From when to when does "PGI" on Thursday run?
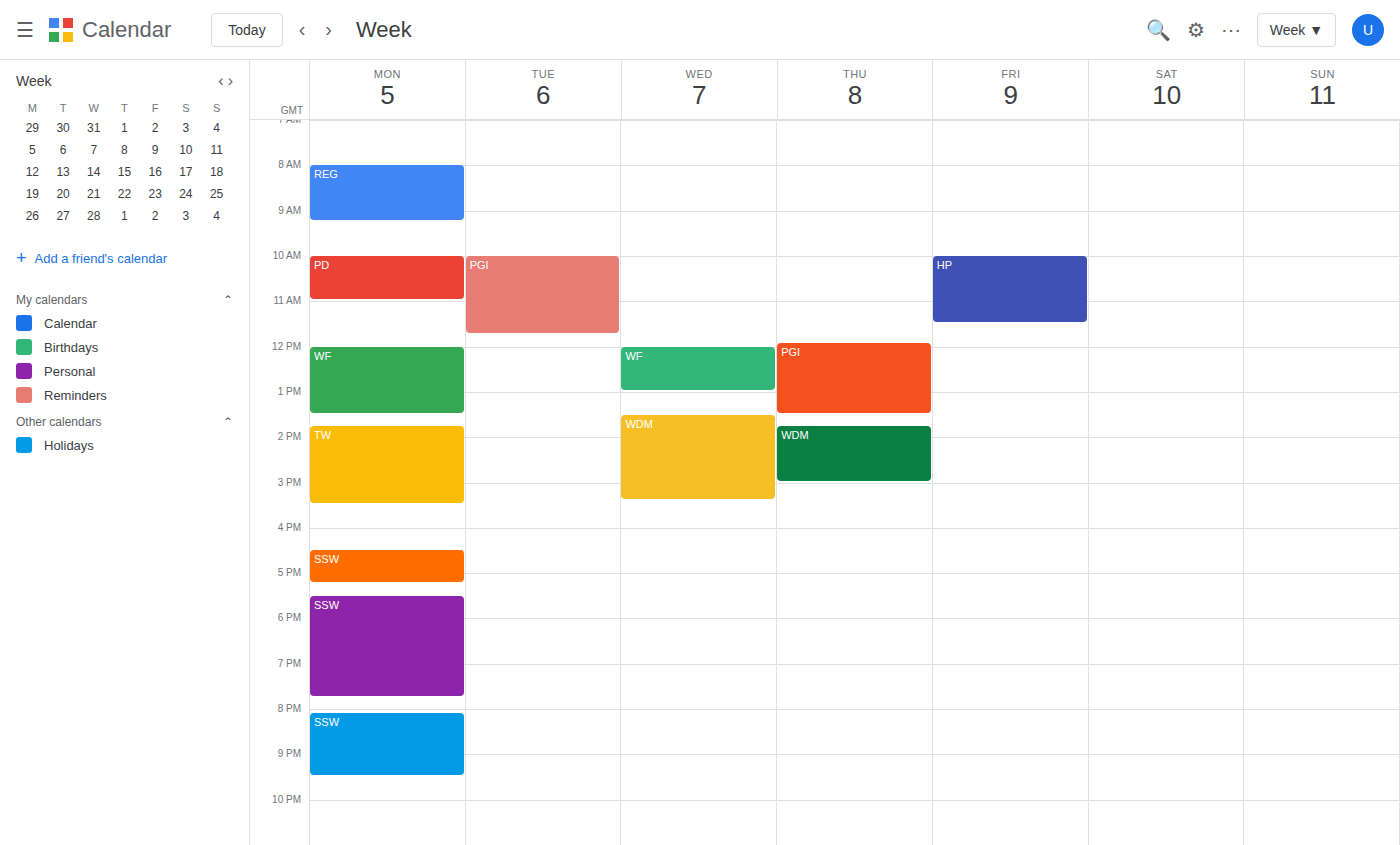
11:55 AM to 1:30 PM